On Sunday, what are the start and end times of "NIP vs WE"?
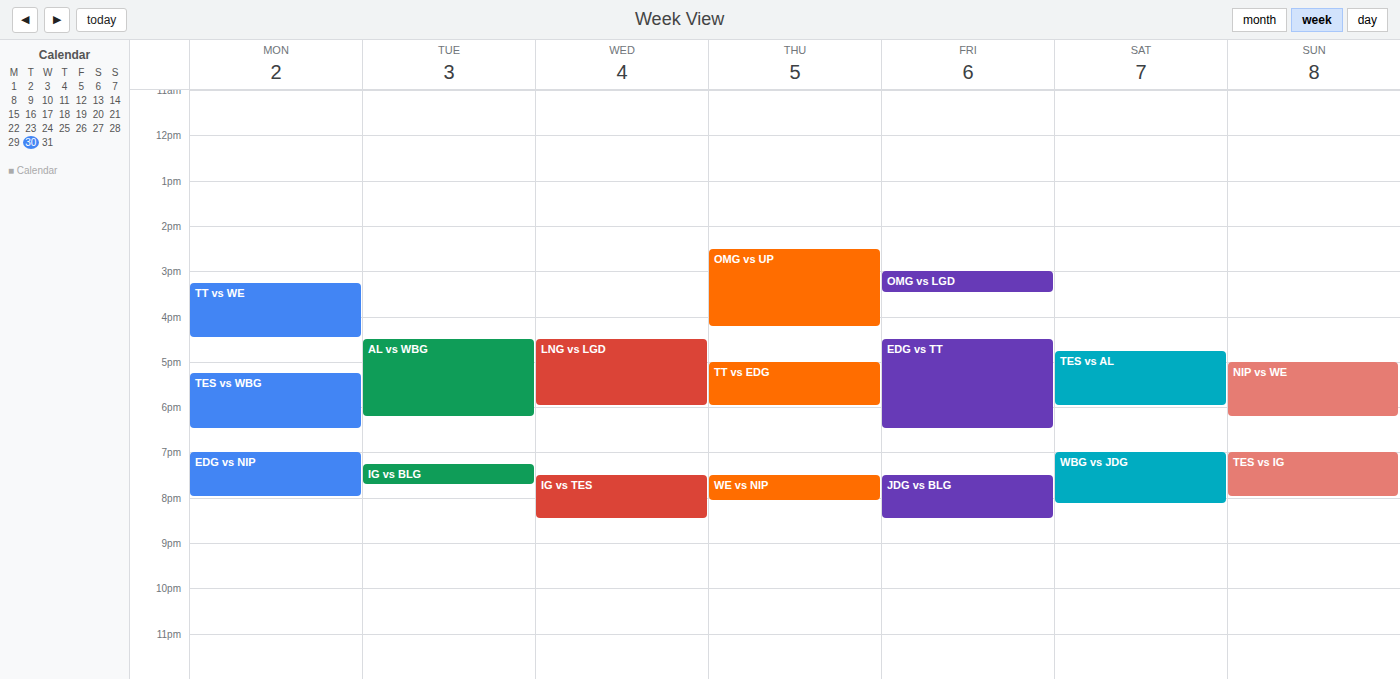
5:00 PM to 6:15 PM